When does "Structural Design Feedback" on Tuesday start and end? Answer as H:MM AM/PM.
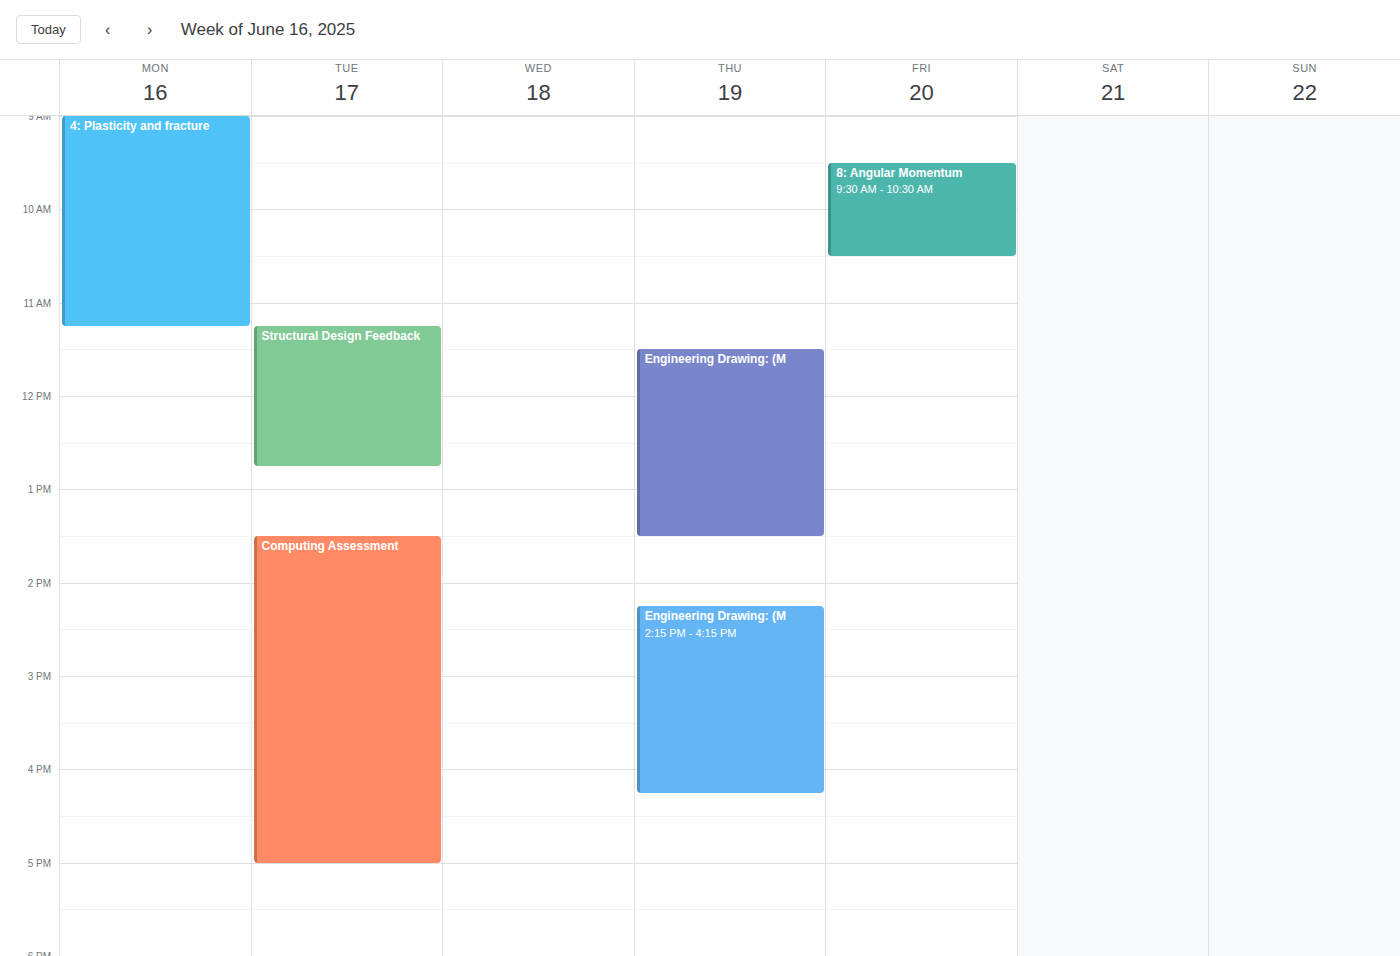
11:15 AM to 12:45 PM